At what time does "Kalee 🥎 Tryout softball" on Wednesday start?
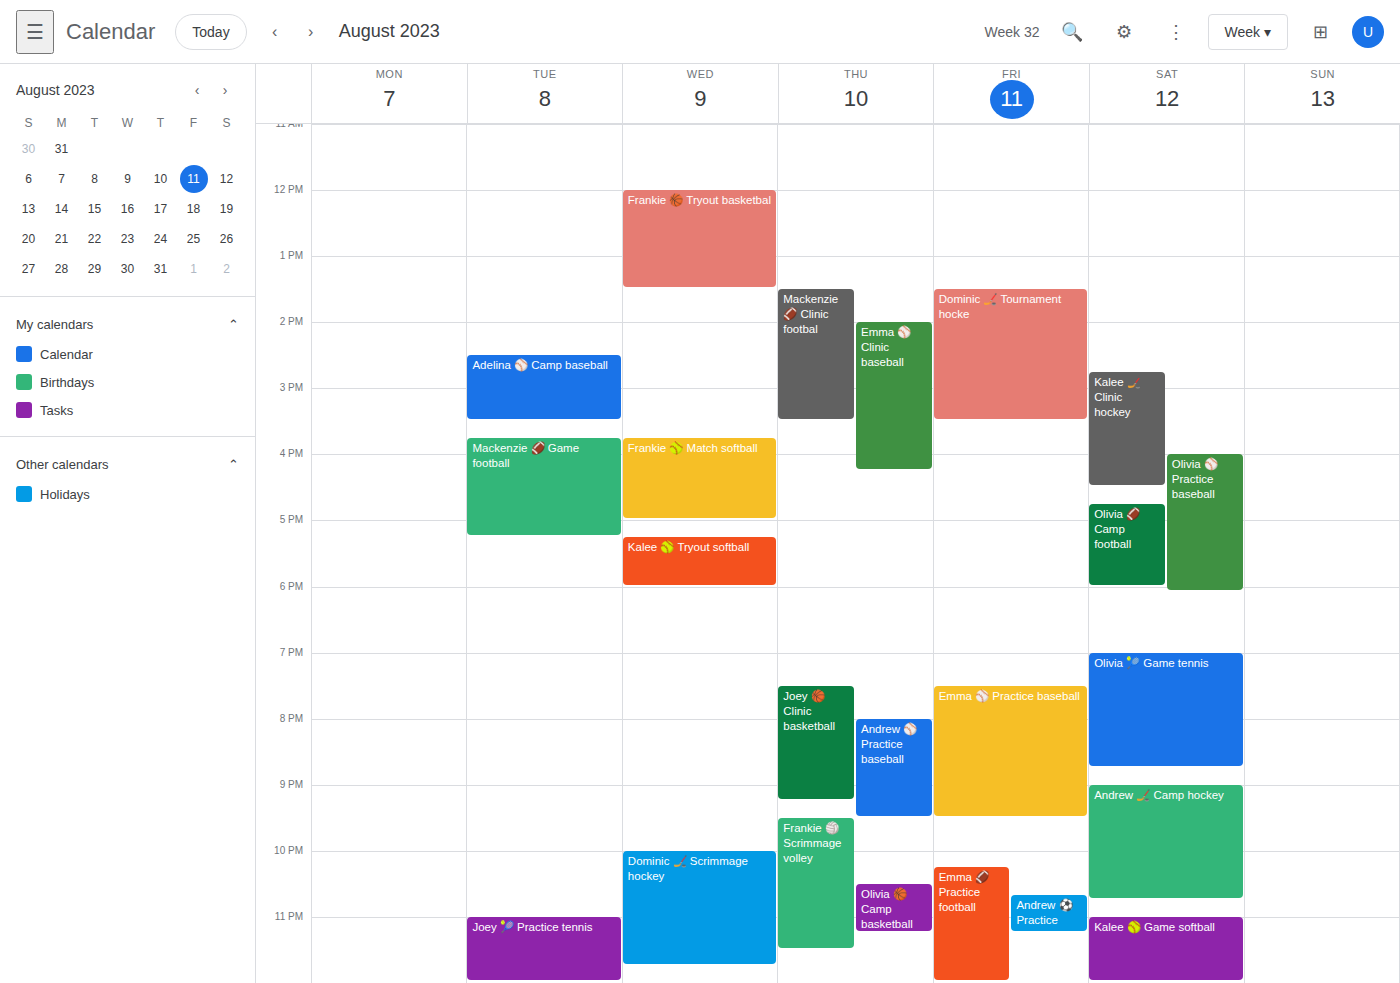
17:15